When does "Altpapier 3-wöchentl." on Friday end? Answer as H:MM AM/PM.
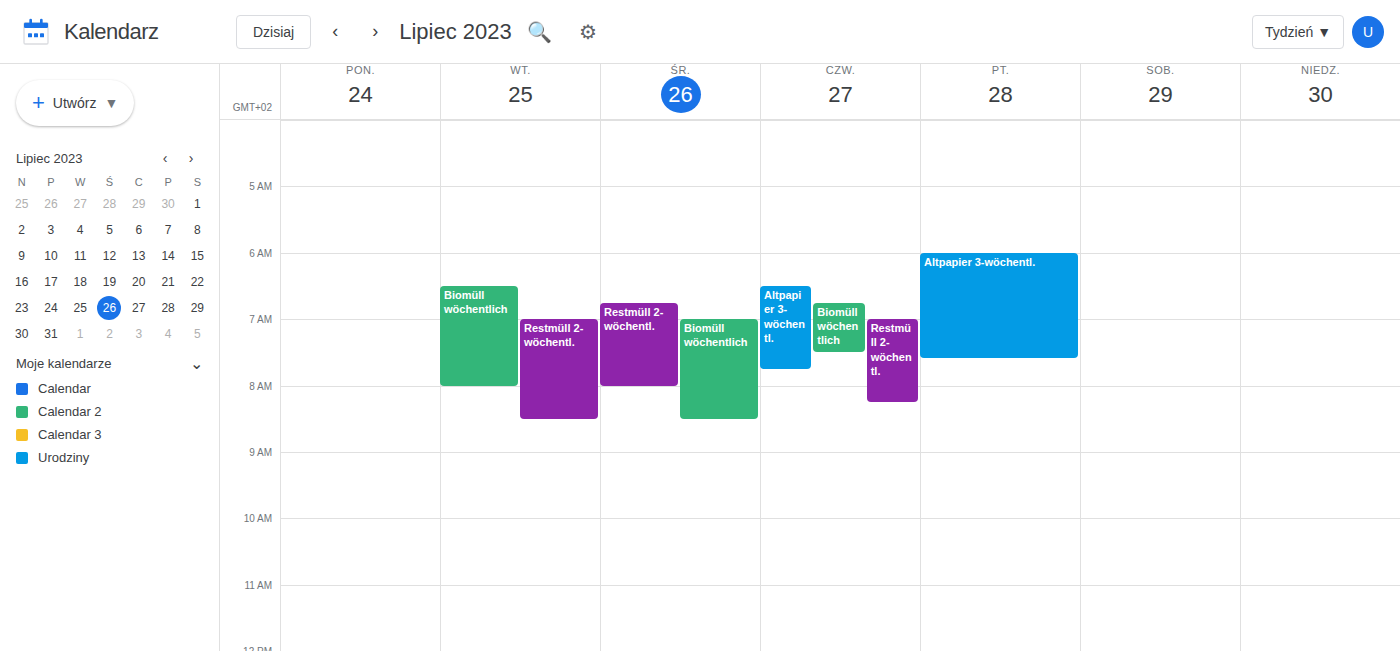
7:35 AM